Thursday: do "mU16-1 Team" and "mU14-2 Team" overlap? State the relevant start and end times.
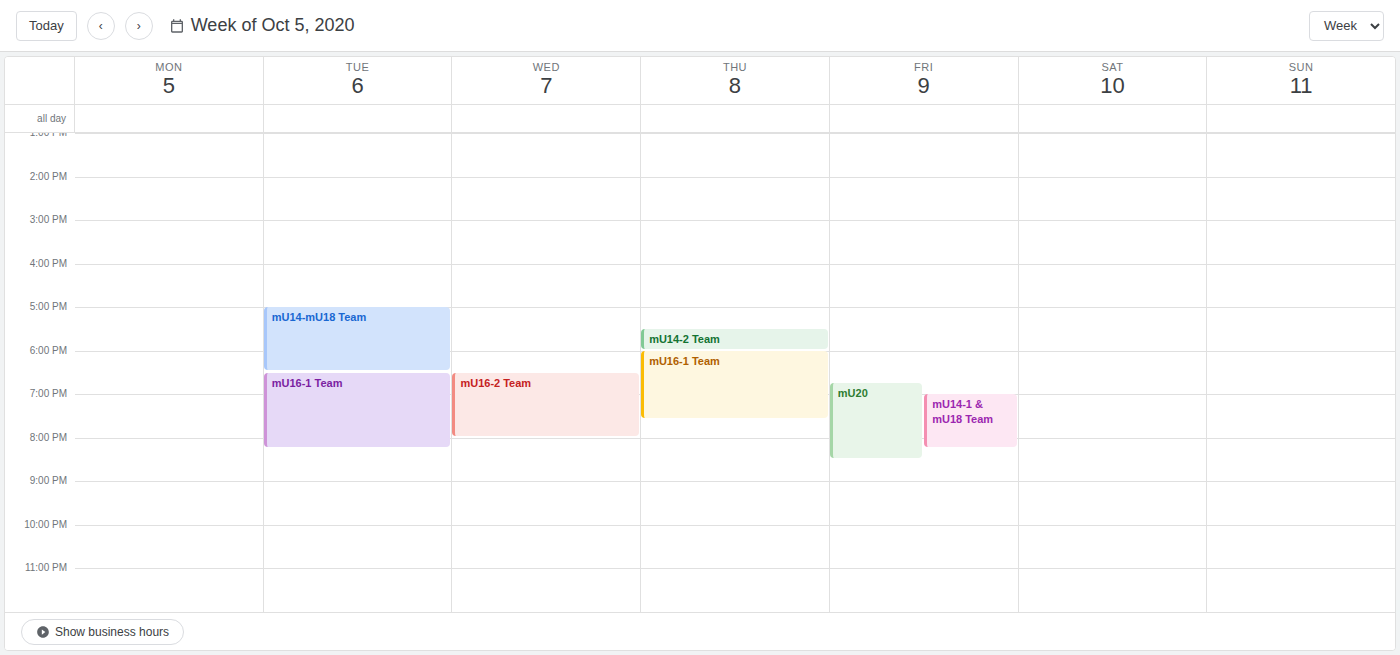
"mU14-2 Team" ends at 18:00, exactly when "mU16-1 Team" starts -- they touch but do not overlap.